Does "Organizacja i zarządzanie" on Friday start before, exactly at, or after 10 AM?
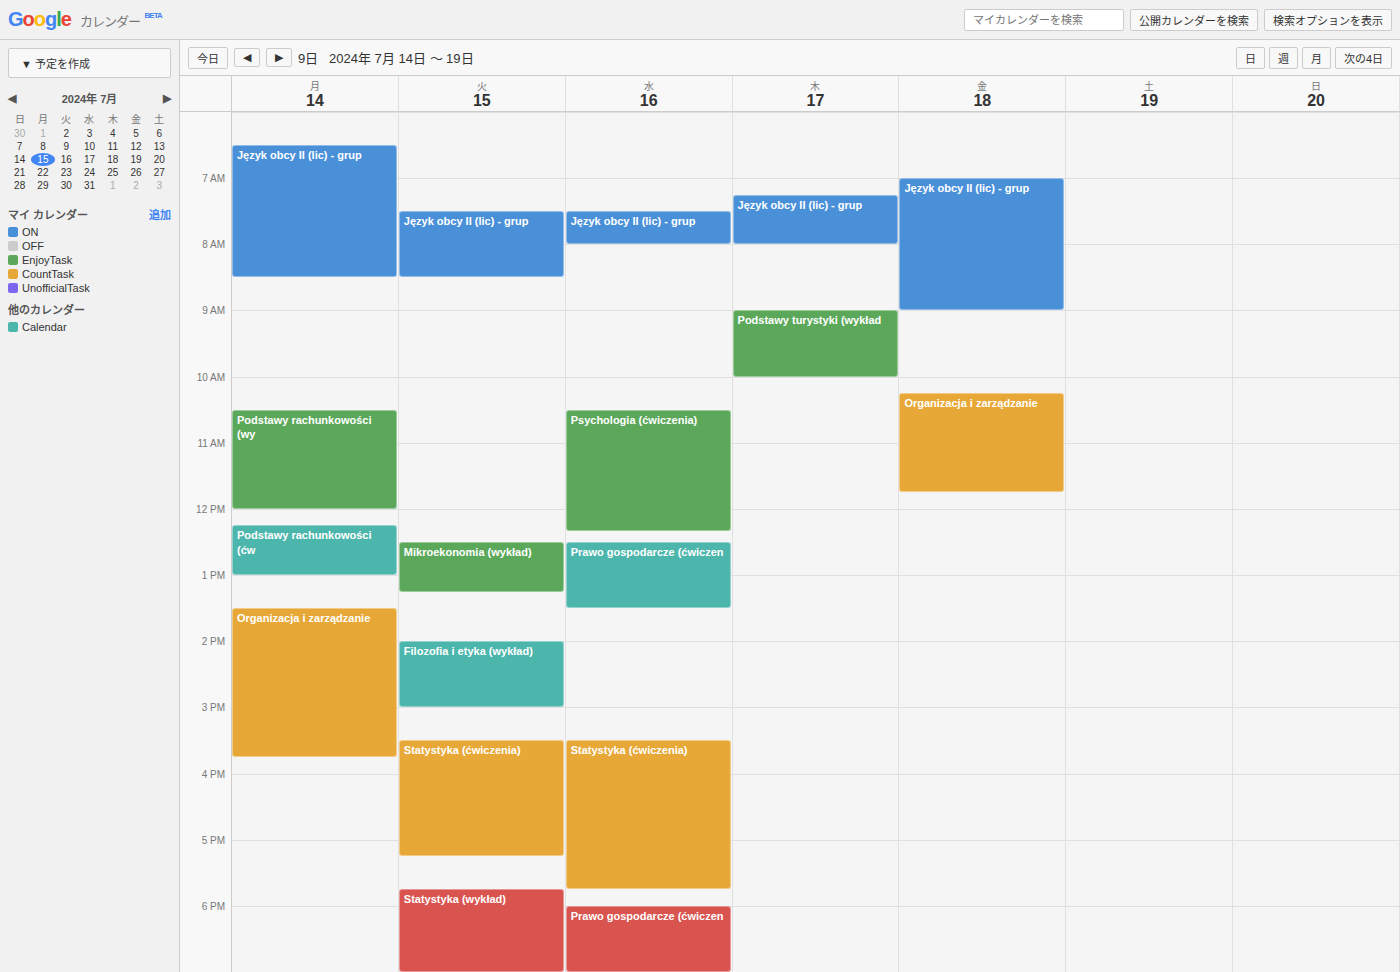
10:15 AM -- after 10 AM, 15 minutes below the 10 AM line.